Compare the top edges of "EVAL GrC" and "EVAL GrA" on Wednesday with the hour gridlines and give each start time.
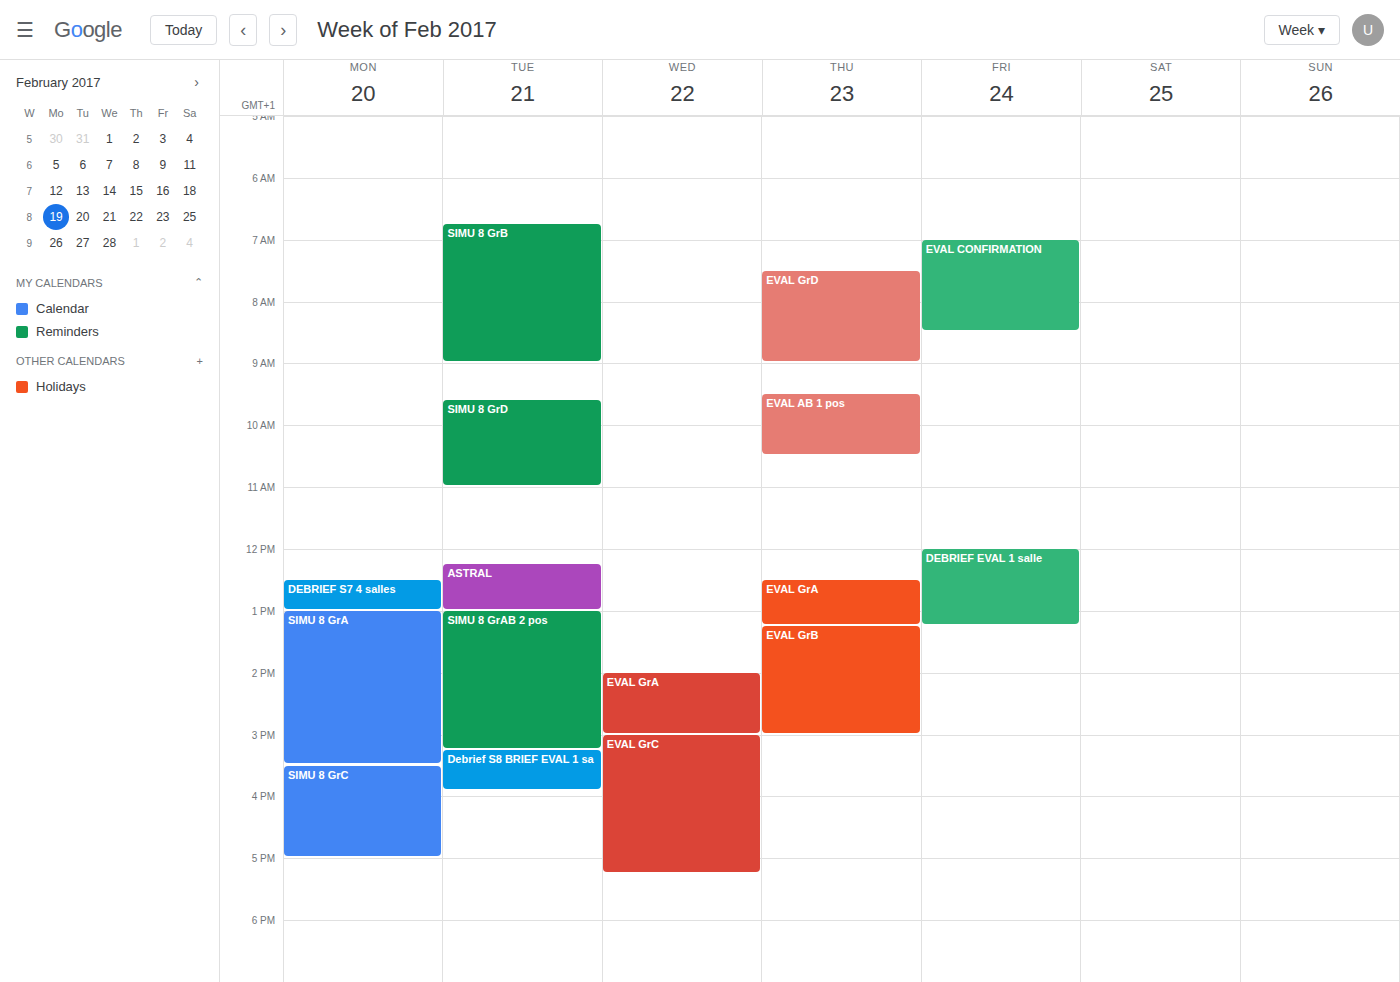
"EVAL GrC": 3:00 PM, exactly on the 3 PM line. "EVAL GrA": 2:00 PM, exactly on the 2 PM line.